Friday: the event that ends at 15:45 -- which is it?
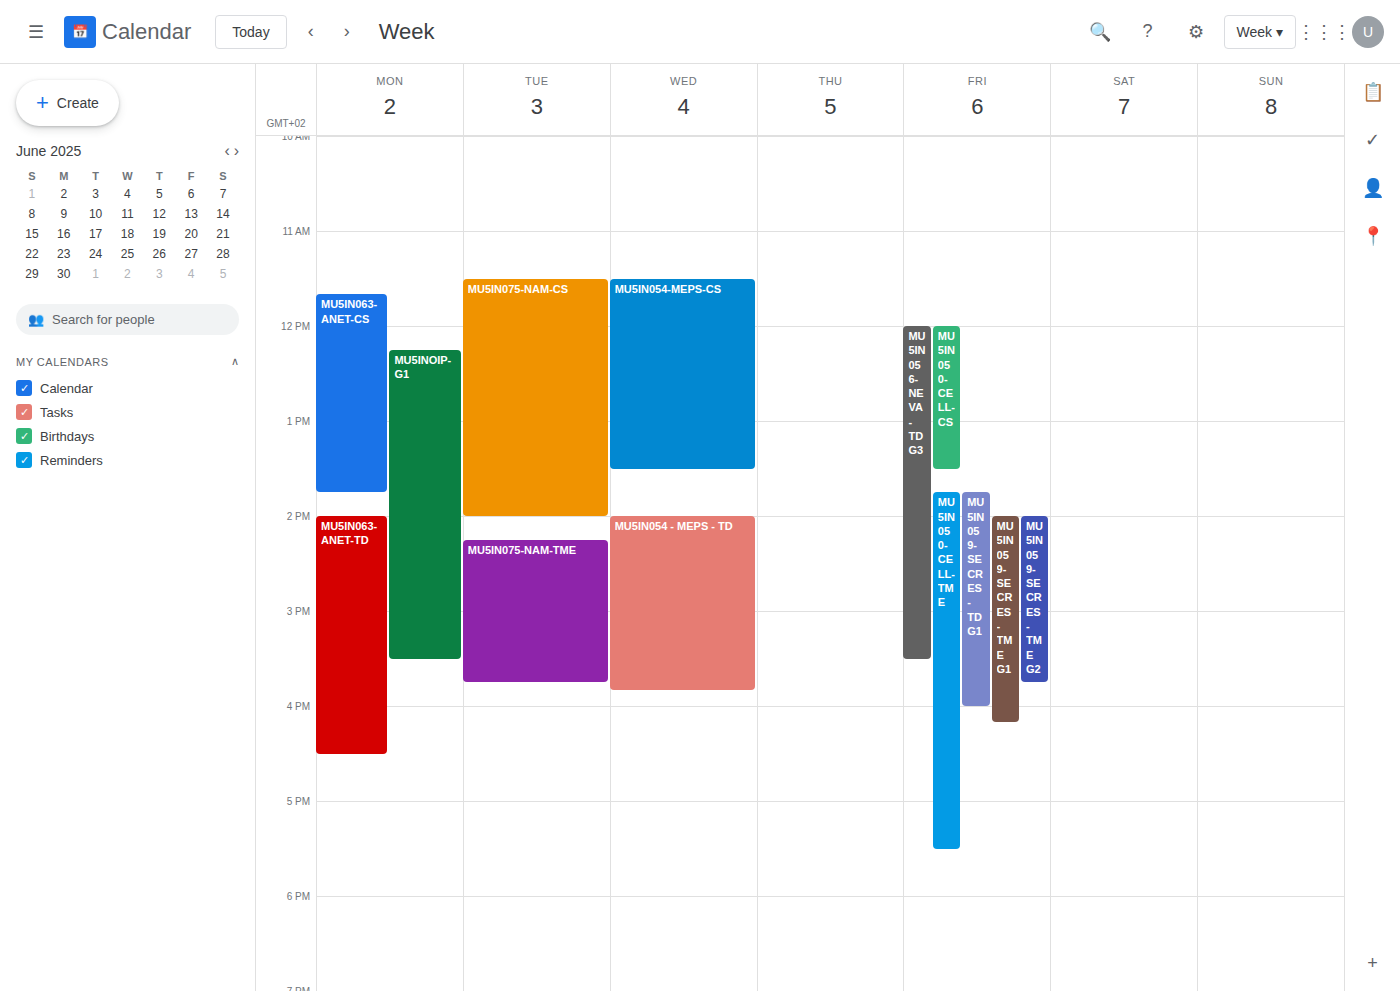
"MU5IN059-SECRES-TME G2"